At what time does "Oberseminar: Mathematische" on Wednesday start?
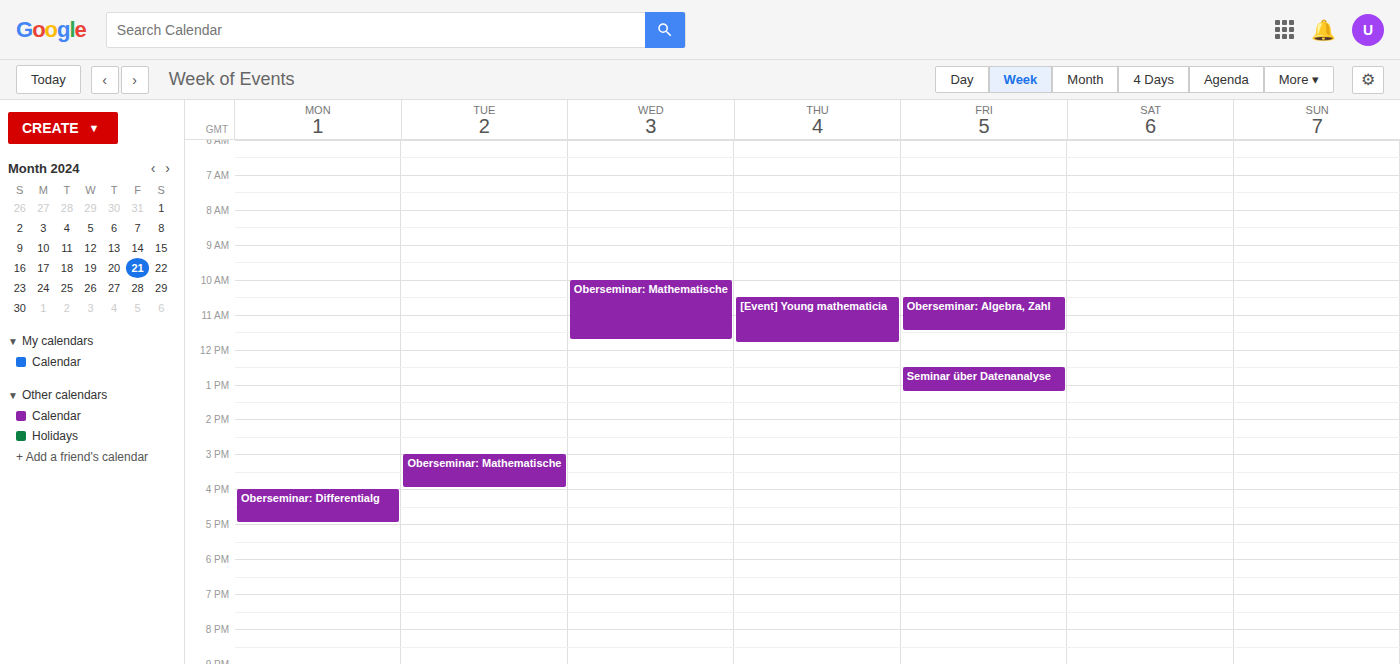
10:00